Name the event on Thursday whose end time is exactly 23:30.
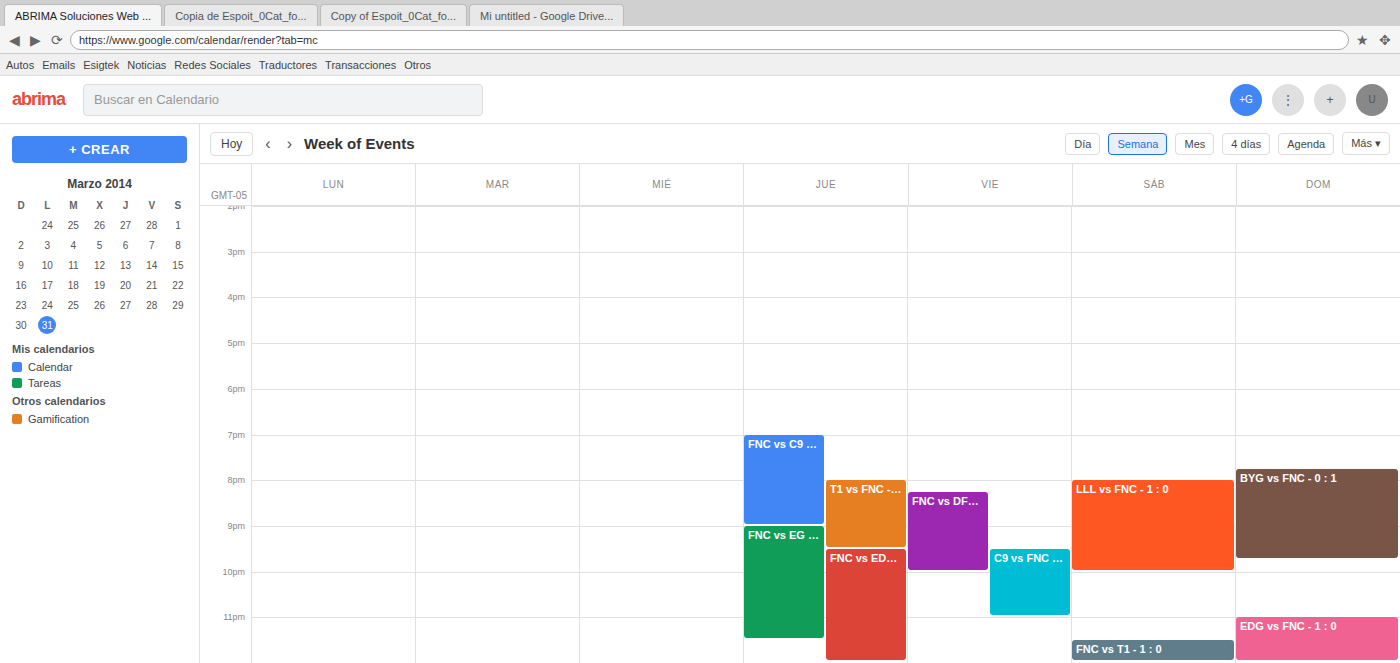
"FNC vs EG - 1 : 0"